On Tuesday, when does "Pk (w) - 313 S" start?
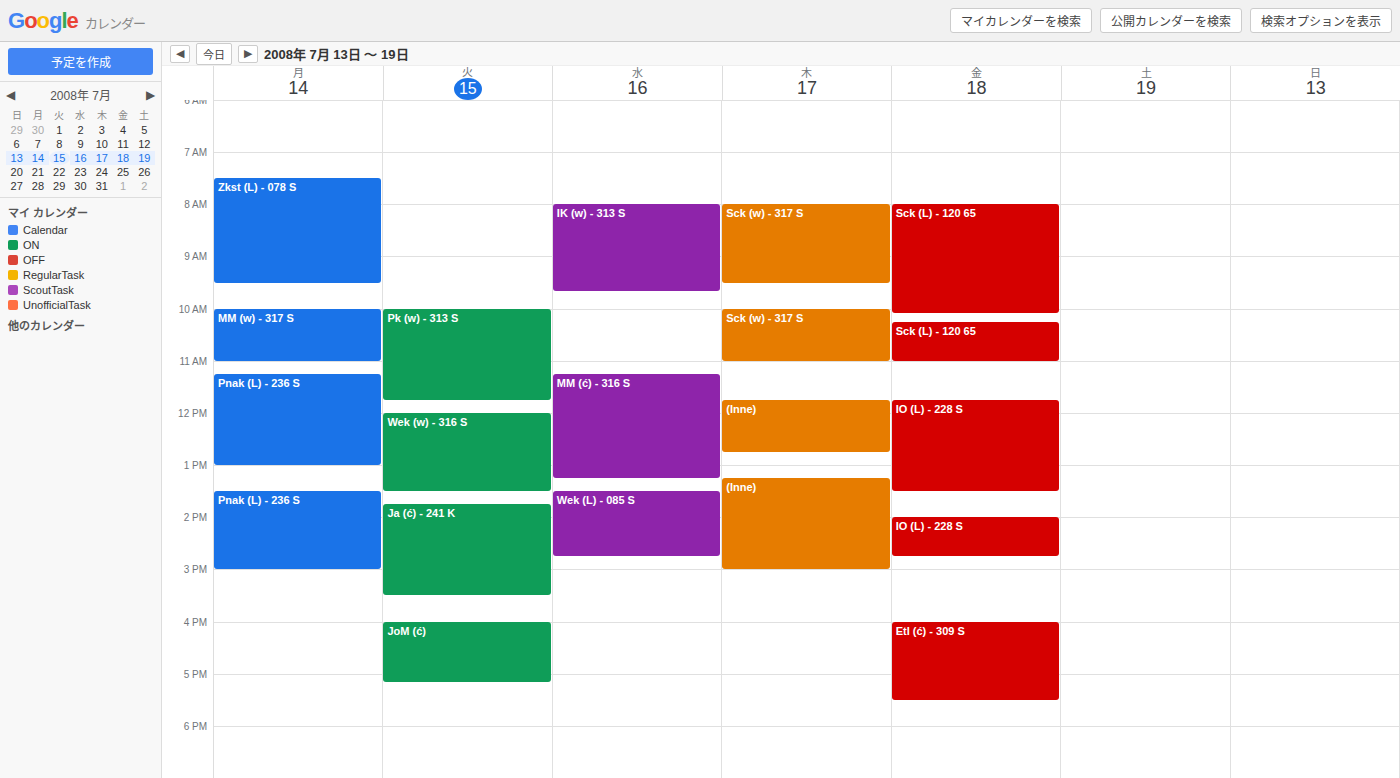
10:00 AM